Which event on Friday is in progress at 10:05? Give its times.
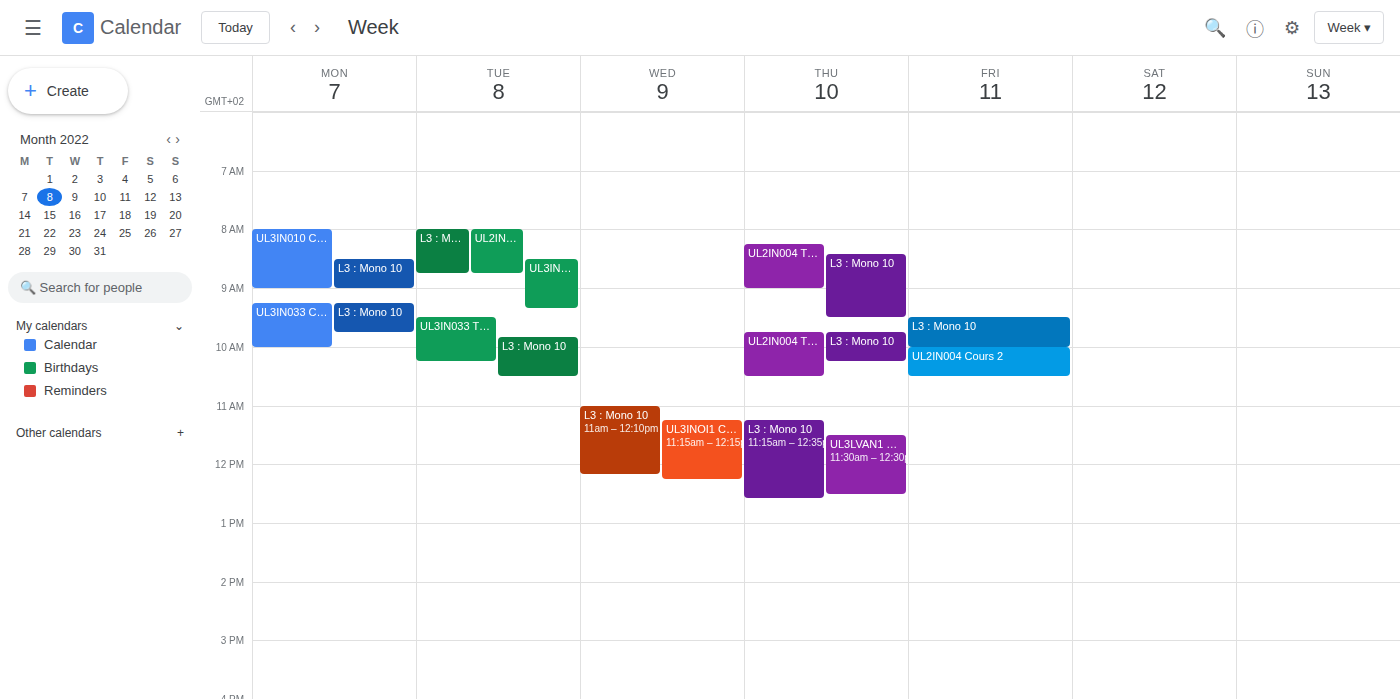
"UL2IN004 Cours 2", 10:00 to 10:30